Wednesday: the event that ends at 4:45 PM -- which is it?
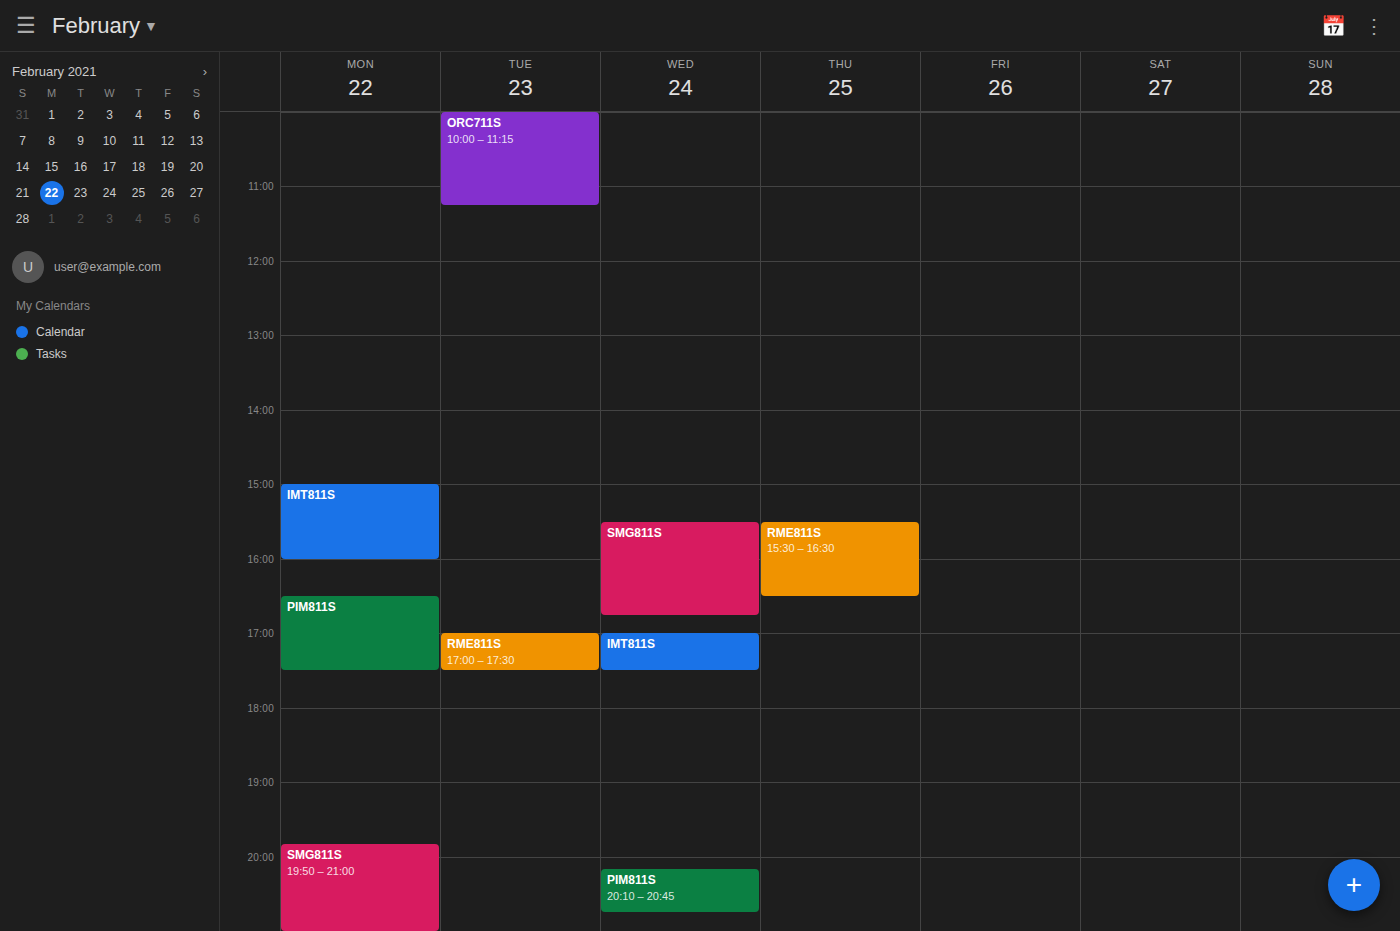
"SMG811S"